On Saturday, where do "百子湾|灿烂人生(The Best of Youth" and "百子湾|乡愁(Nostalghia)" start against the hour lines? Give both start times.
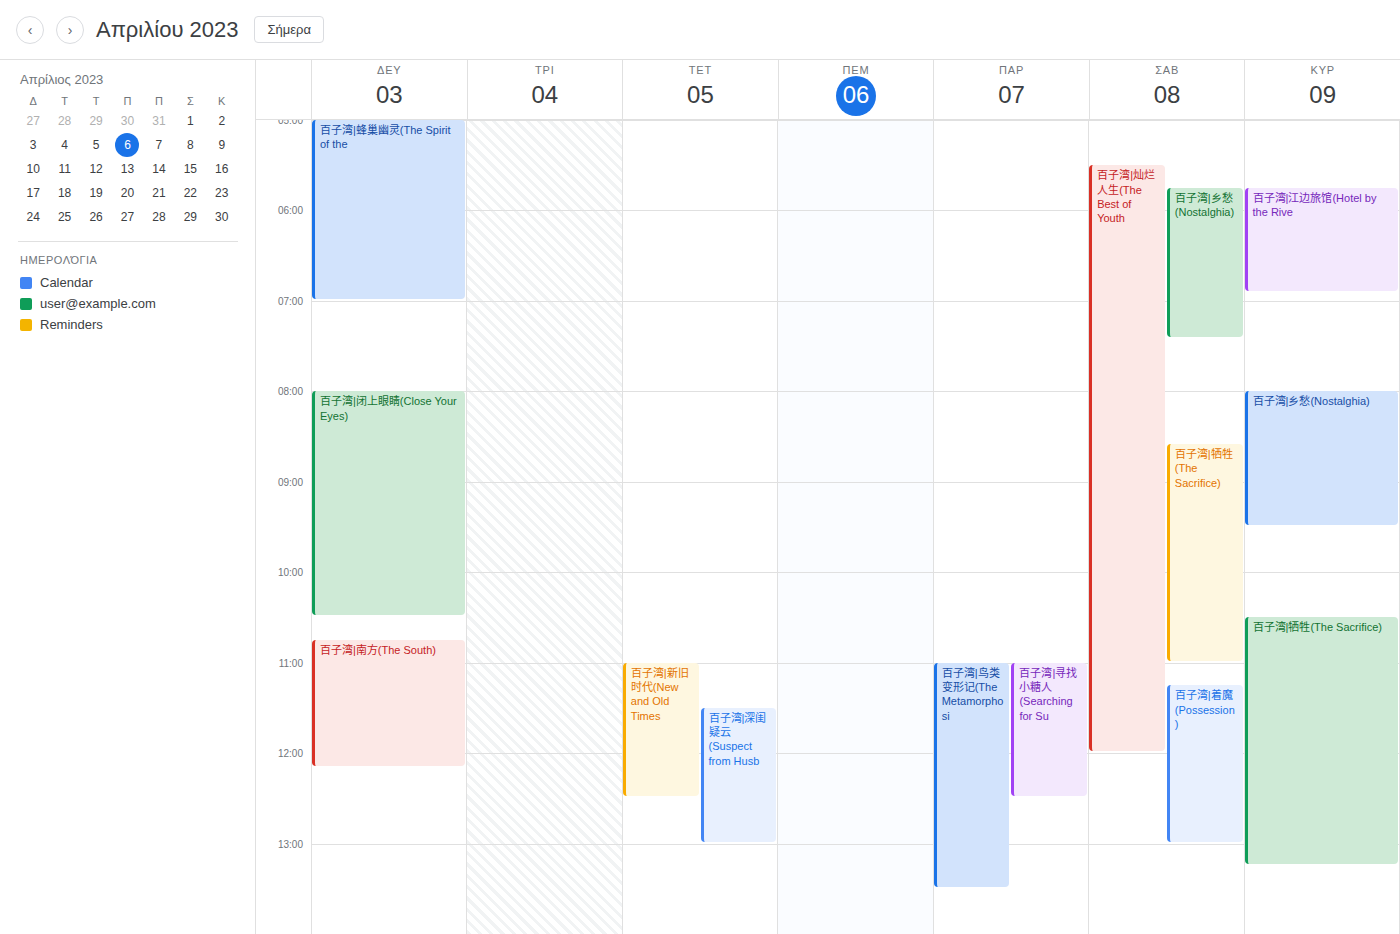
"百子湾|灿烂人生(The Best of Youth": 05:30, halfway between the 05:00 and 06:00 lines. "百子湾|乡愁(Nostalghia)": 05:45, neither: three quarters of the way from the 05:00 line to the 06:00 line.